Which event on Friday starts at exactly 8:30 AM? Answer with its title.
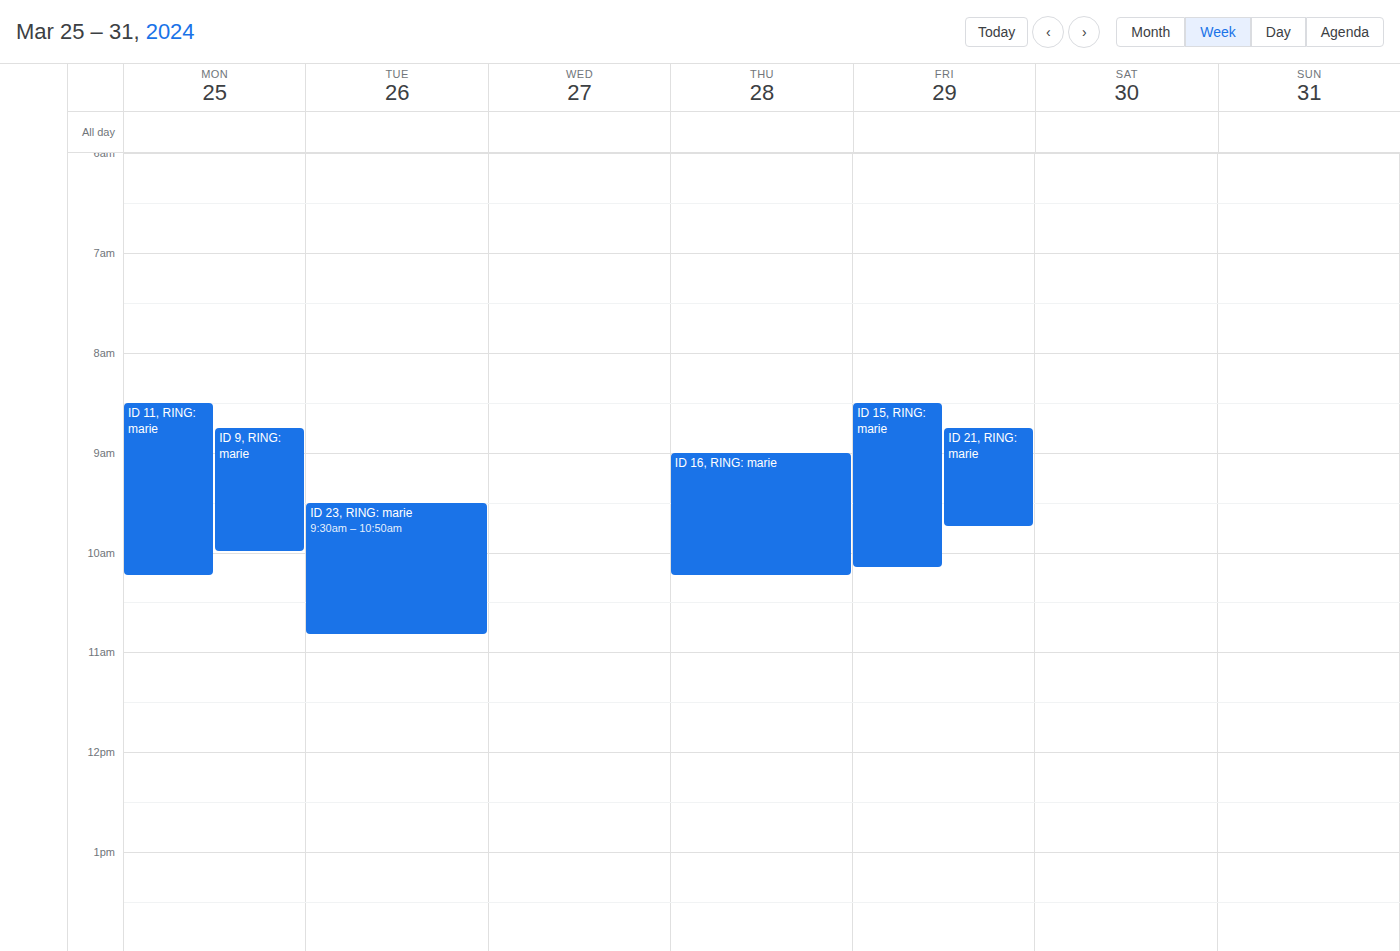
"ID 15, RING: marie"